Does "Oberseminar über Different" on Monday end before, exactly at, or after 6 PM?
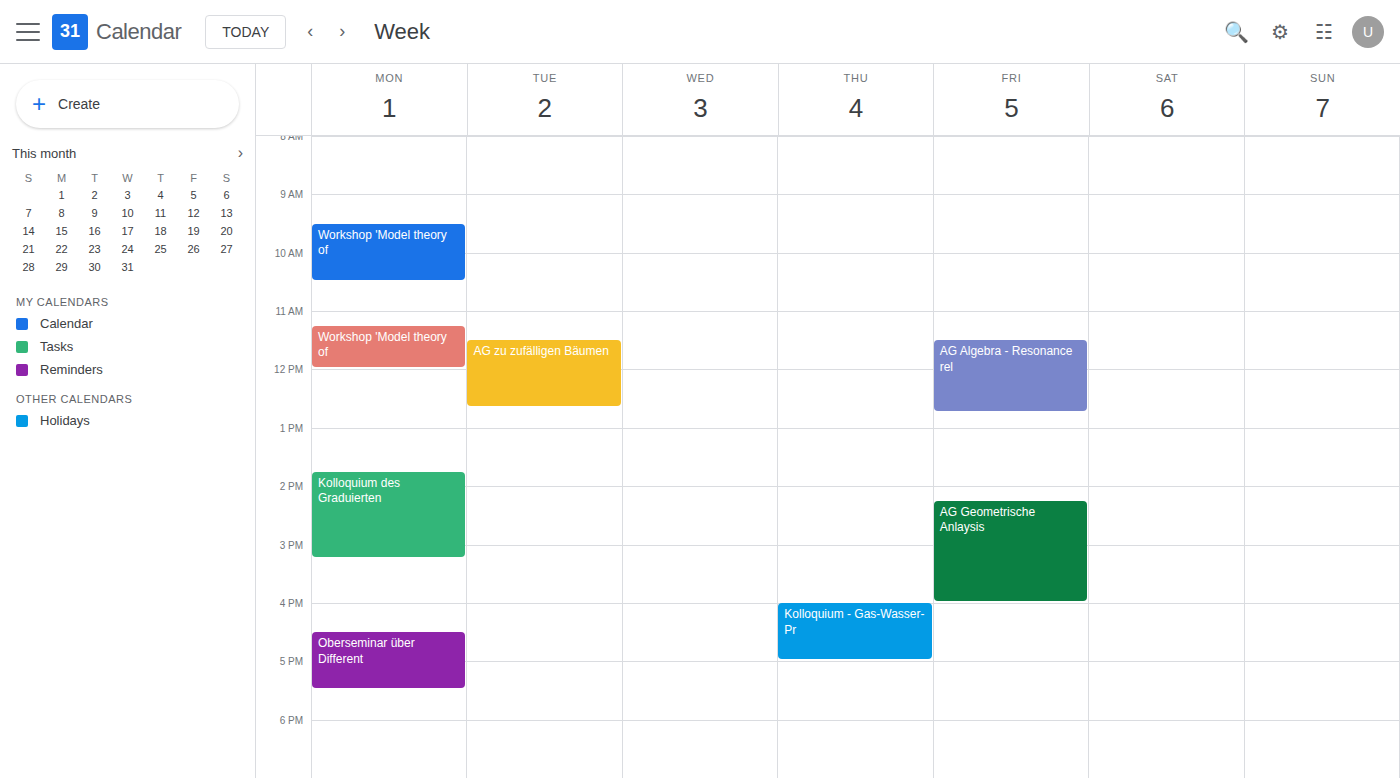
5:30 PM -- before 6 PM, 30 minutes above the 6 PM line.